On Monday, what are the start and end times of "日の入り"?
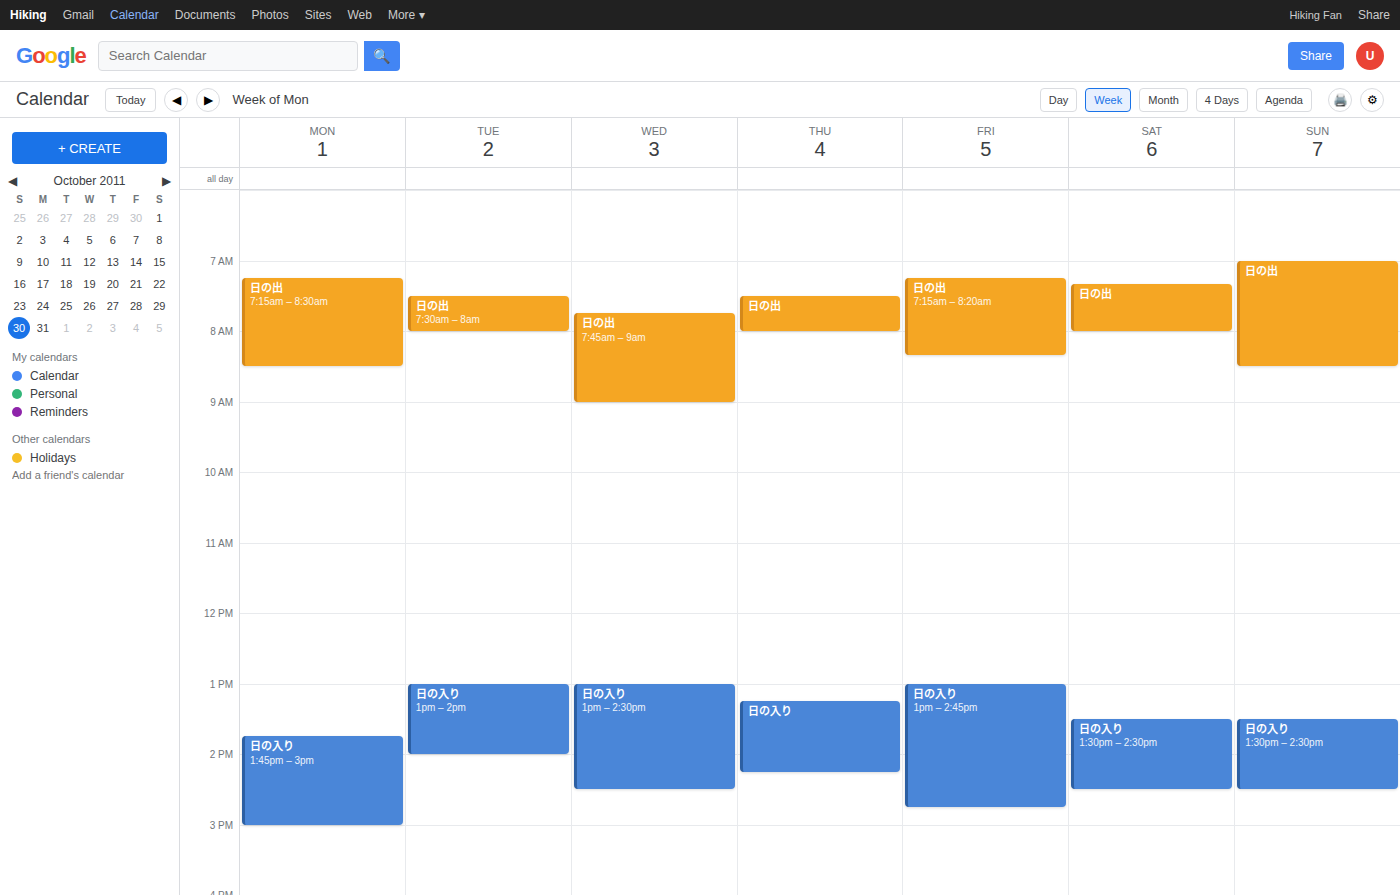
1:45 PM to 3:00 PM